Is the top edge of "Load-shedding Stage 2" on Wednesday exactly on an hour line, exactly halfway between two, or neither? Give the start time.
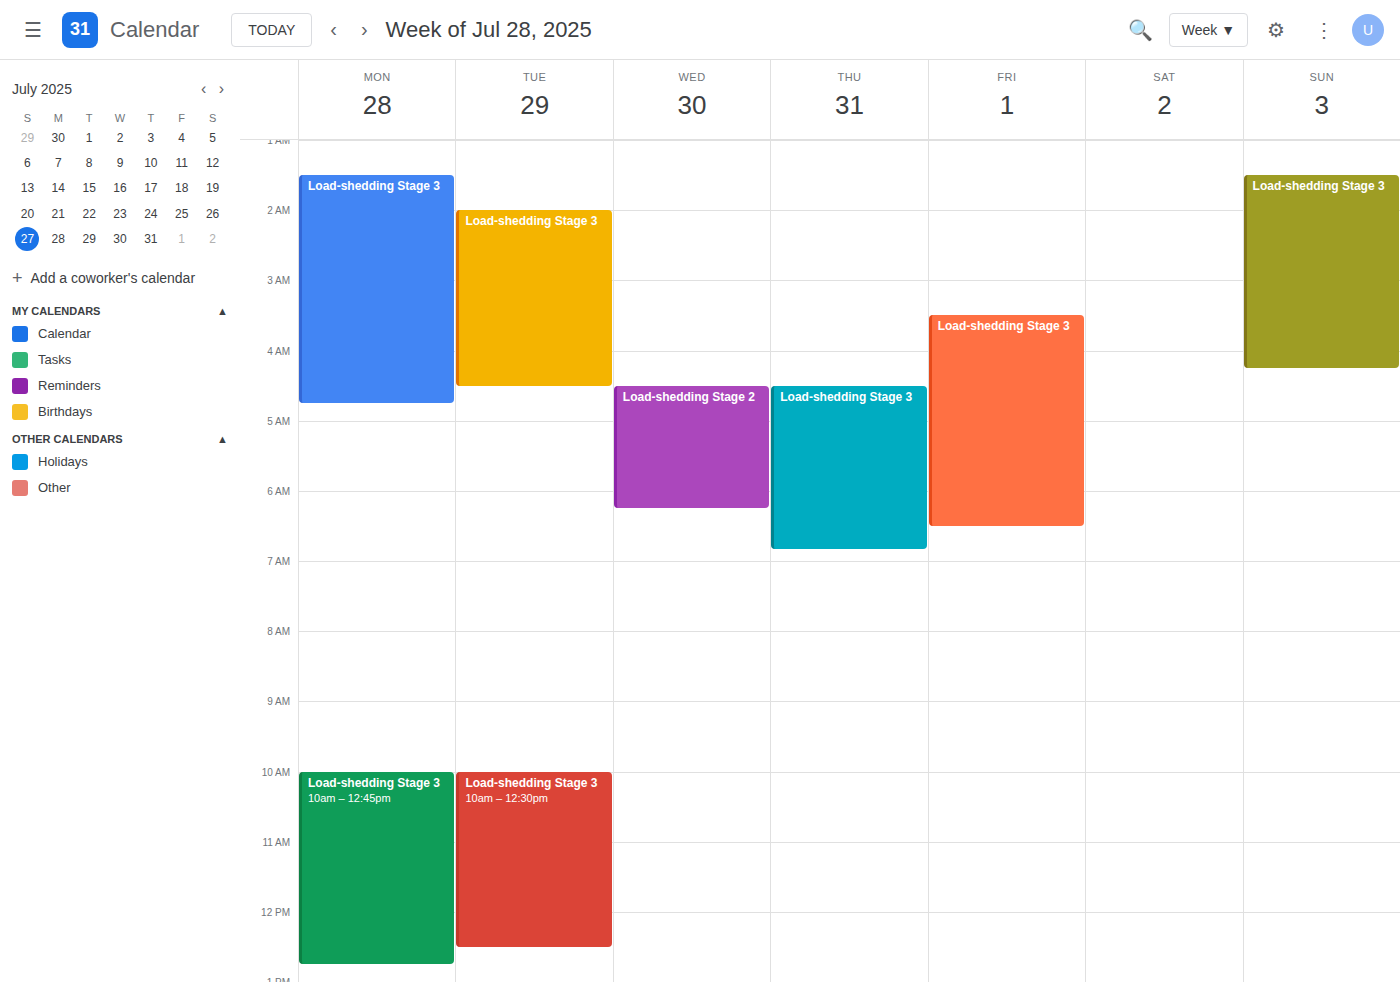
04:30 -- halfway between the 04:00 and 05:00 lines.